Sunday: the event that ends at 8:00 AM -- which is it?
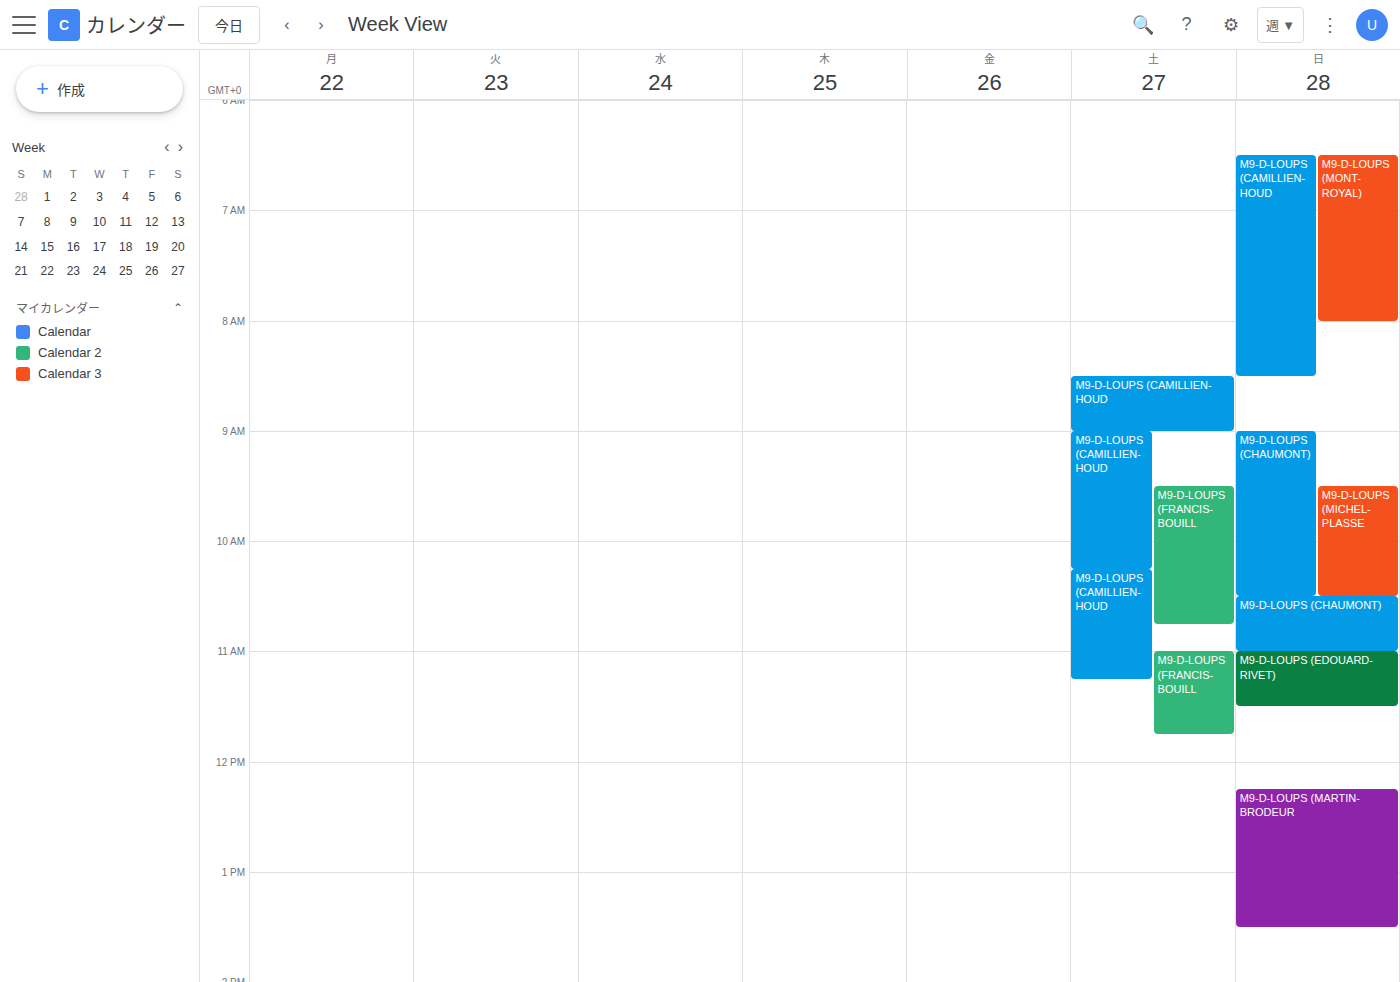
"M9-D-LOUPS (MONT-ROYAL)"